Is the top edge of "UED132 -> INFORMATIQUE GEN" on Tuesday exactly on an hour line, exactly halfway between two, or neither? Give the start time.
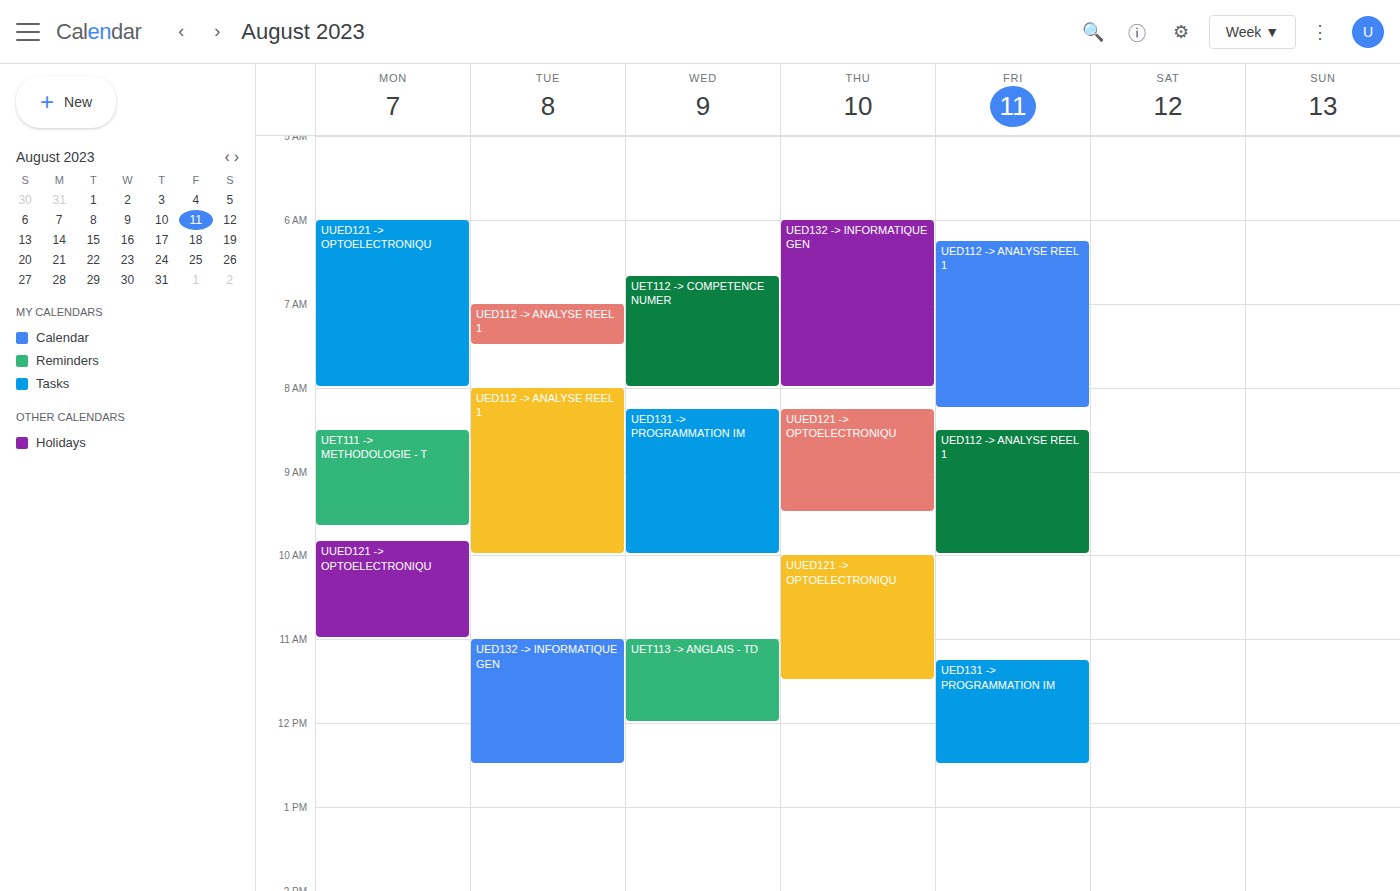
11:00 AM -- exactly on the 11 AM line.